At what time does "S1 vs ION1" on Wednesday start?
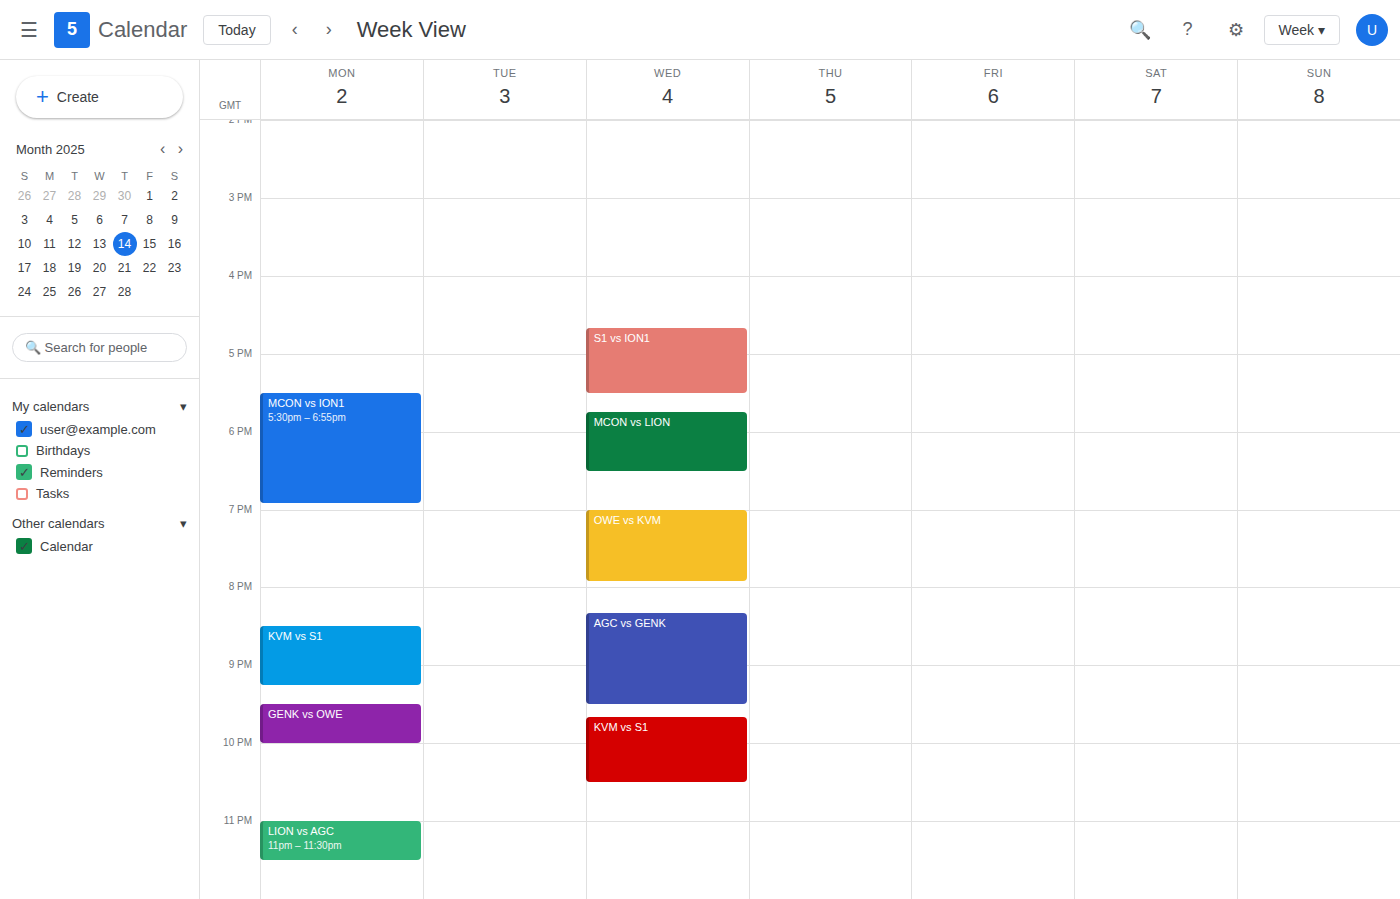
4:40 PM